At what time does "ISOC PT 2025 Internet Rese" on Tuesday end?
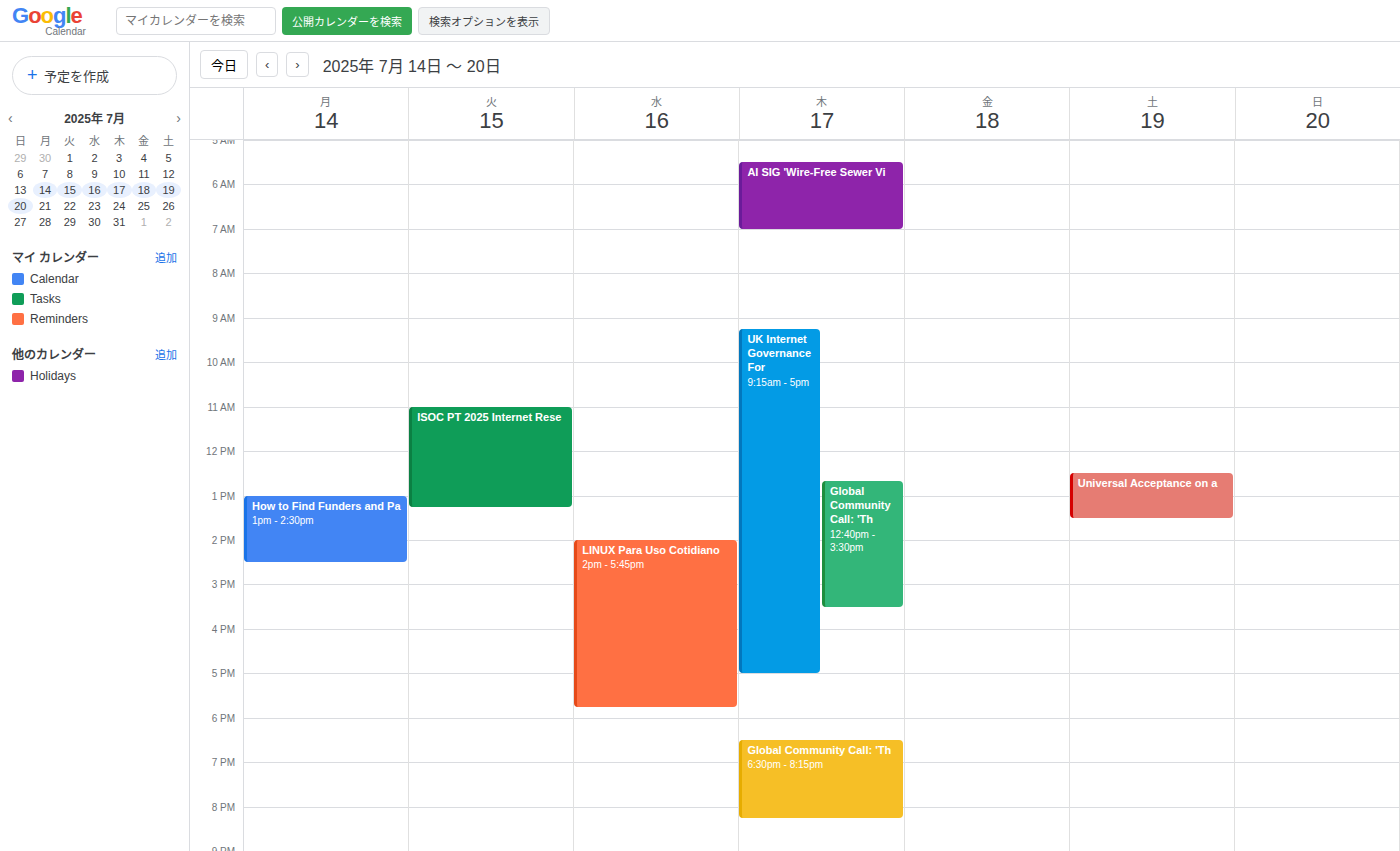
1:15 PM